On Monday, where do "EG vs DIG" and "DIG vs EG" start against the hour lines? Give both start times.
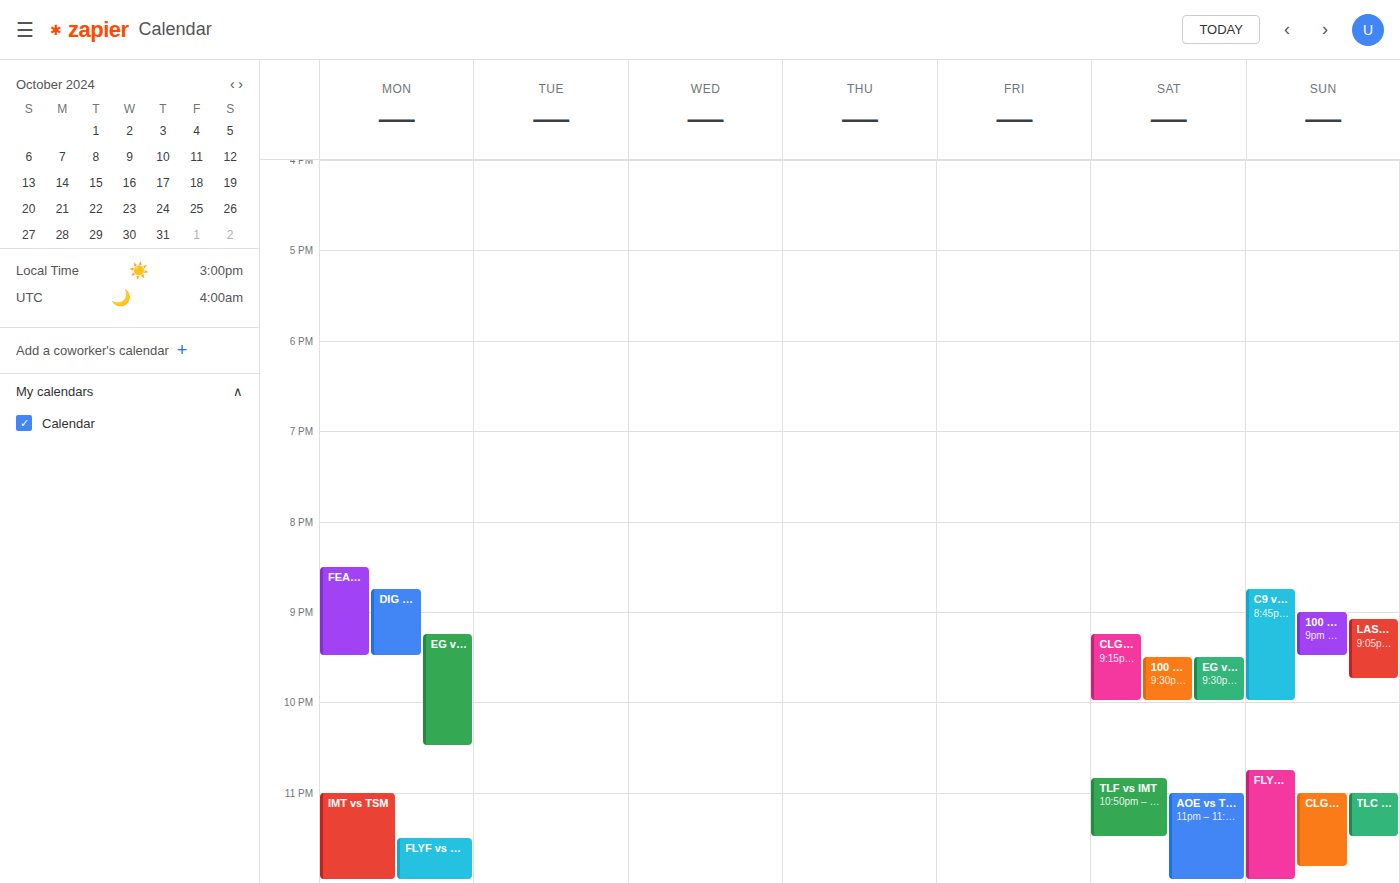
"EG vs DIG": 9:15 PM, neither: a quarter of the way from the 9 PM line to the 10 PM line. "DIG vs EG": 8:45 PM, neither: three quarters of the way from the 8 PM line to the 9 PM line.